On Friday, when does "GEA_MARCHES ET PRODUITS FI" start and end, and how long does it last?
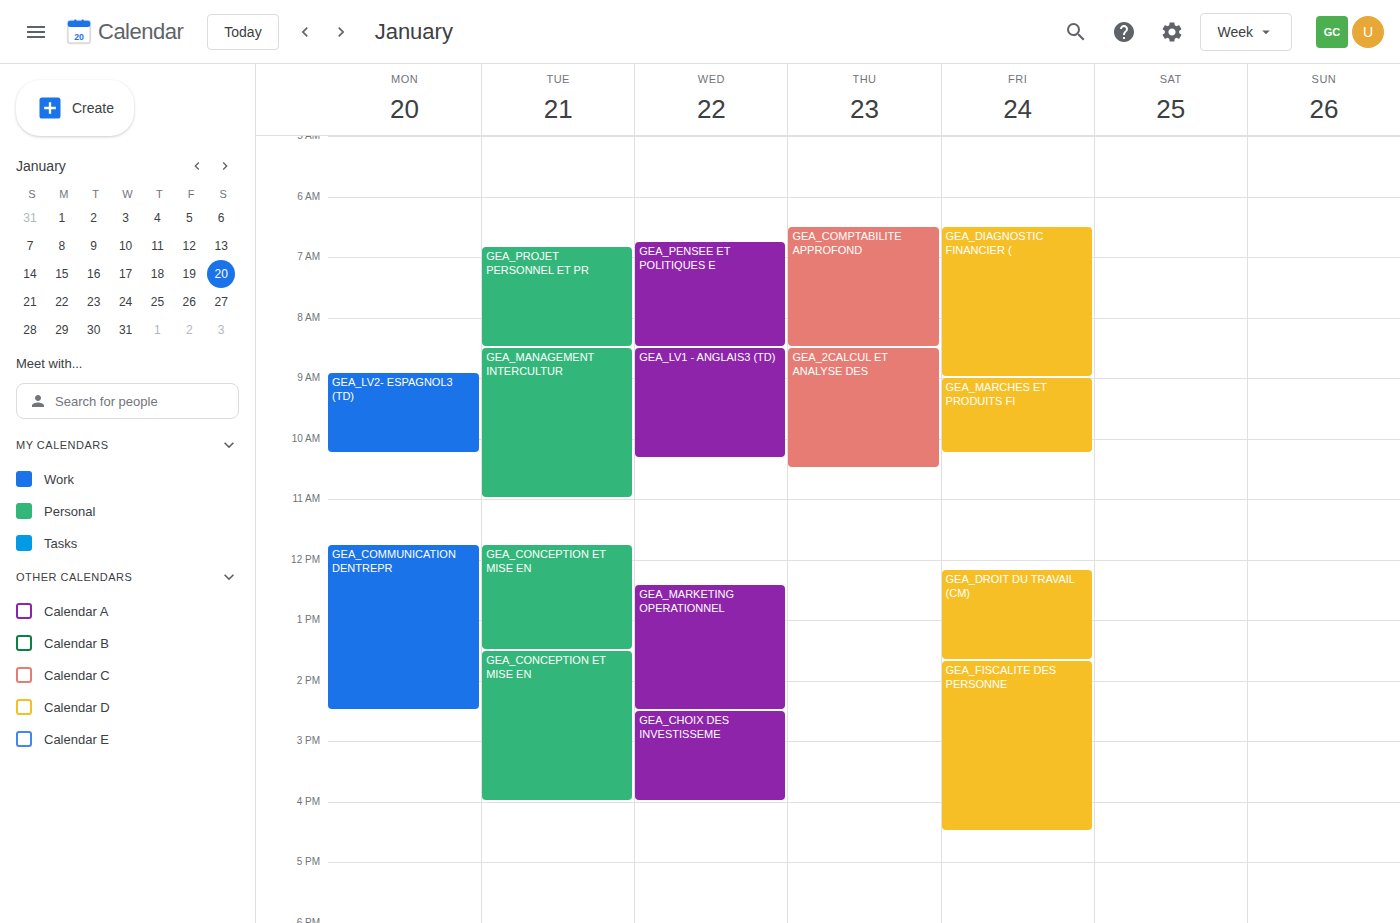
9:00 AM to 10:15 AM, 1 hour 15 minutes